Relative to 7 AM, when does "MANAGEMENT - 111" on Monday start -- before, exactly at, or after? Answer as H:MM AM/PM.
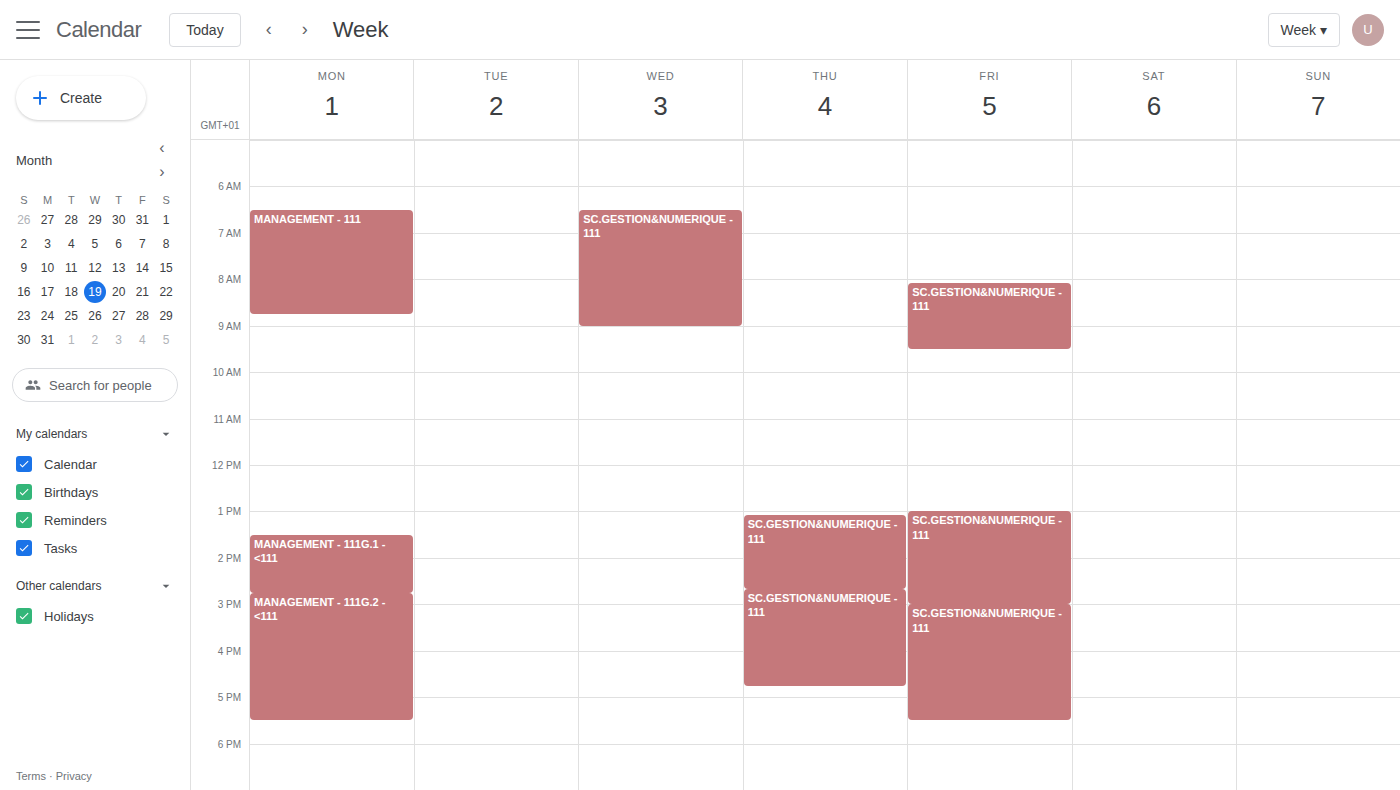
6:30 AM -- before 7 AM, 30 minutes above the 7 AM line.